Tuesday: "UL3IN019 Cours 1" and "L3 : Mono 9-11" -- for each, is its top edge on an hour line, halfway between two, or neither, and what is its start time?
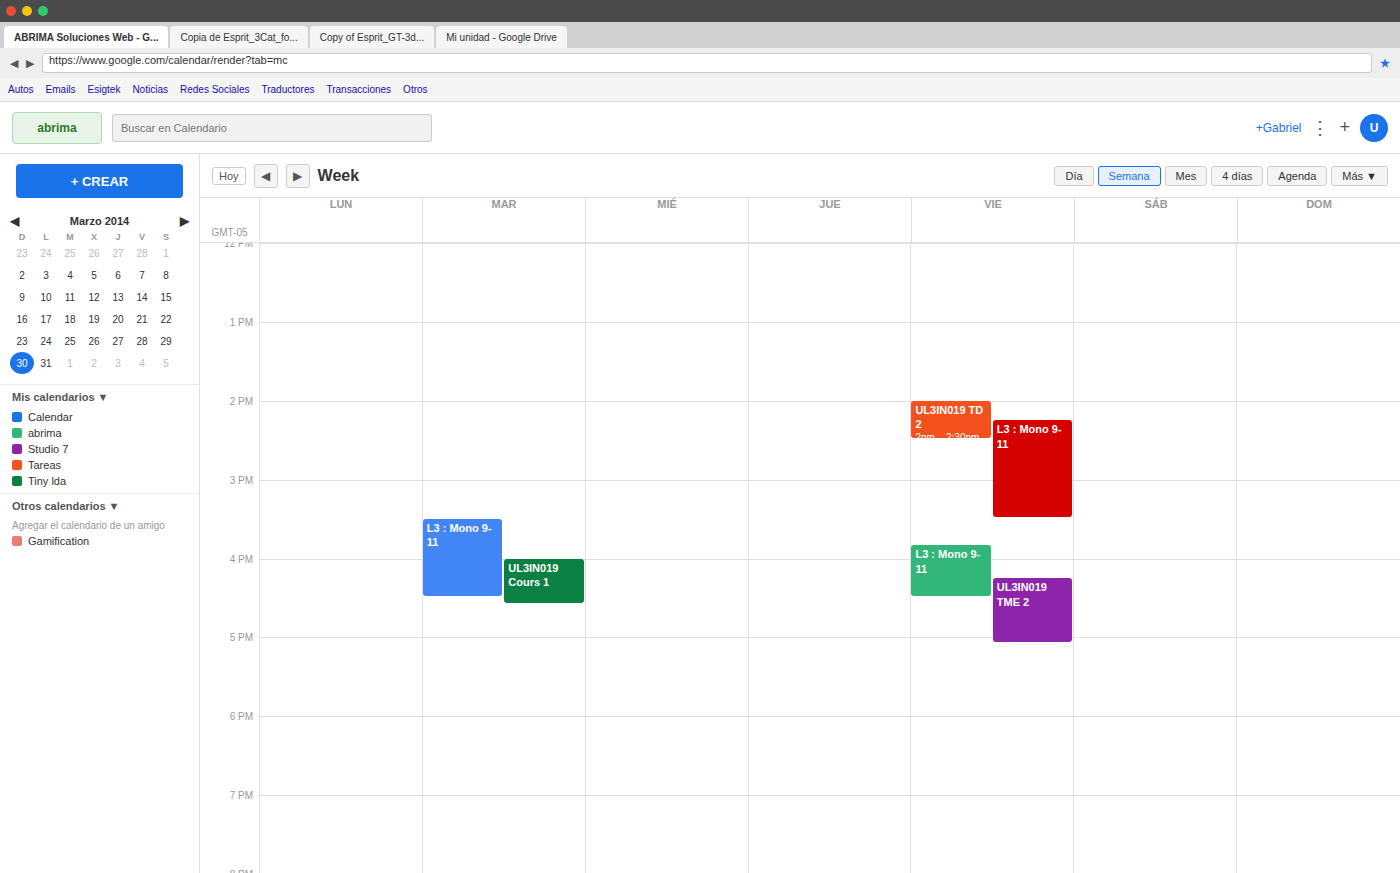
"UL3IN019 Cours 1": 4:00 PM, exactly on the 4 PM line. "L3 : Mono 9-11": 3:30 PM, halfway between the 3 PM and 4 PM lines.